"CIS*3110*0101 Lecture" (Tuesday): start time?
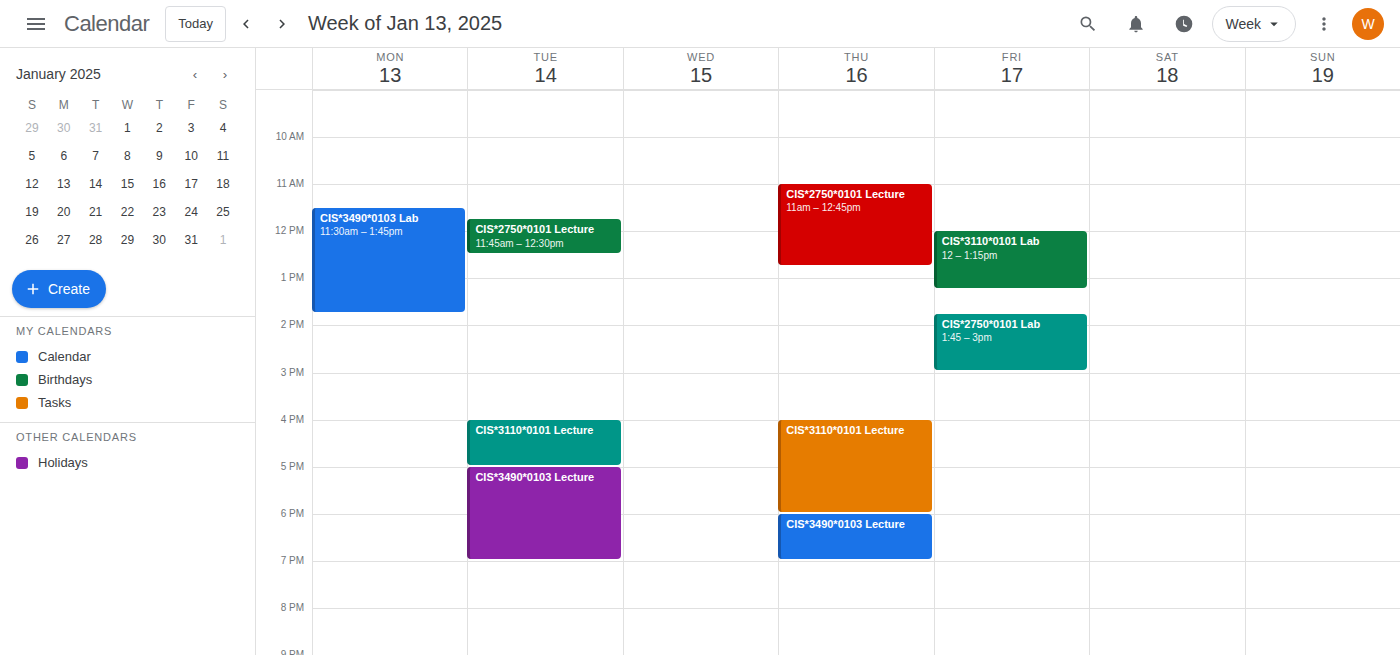
4:00 PM